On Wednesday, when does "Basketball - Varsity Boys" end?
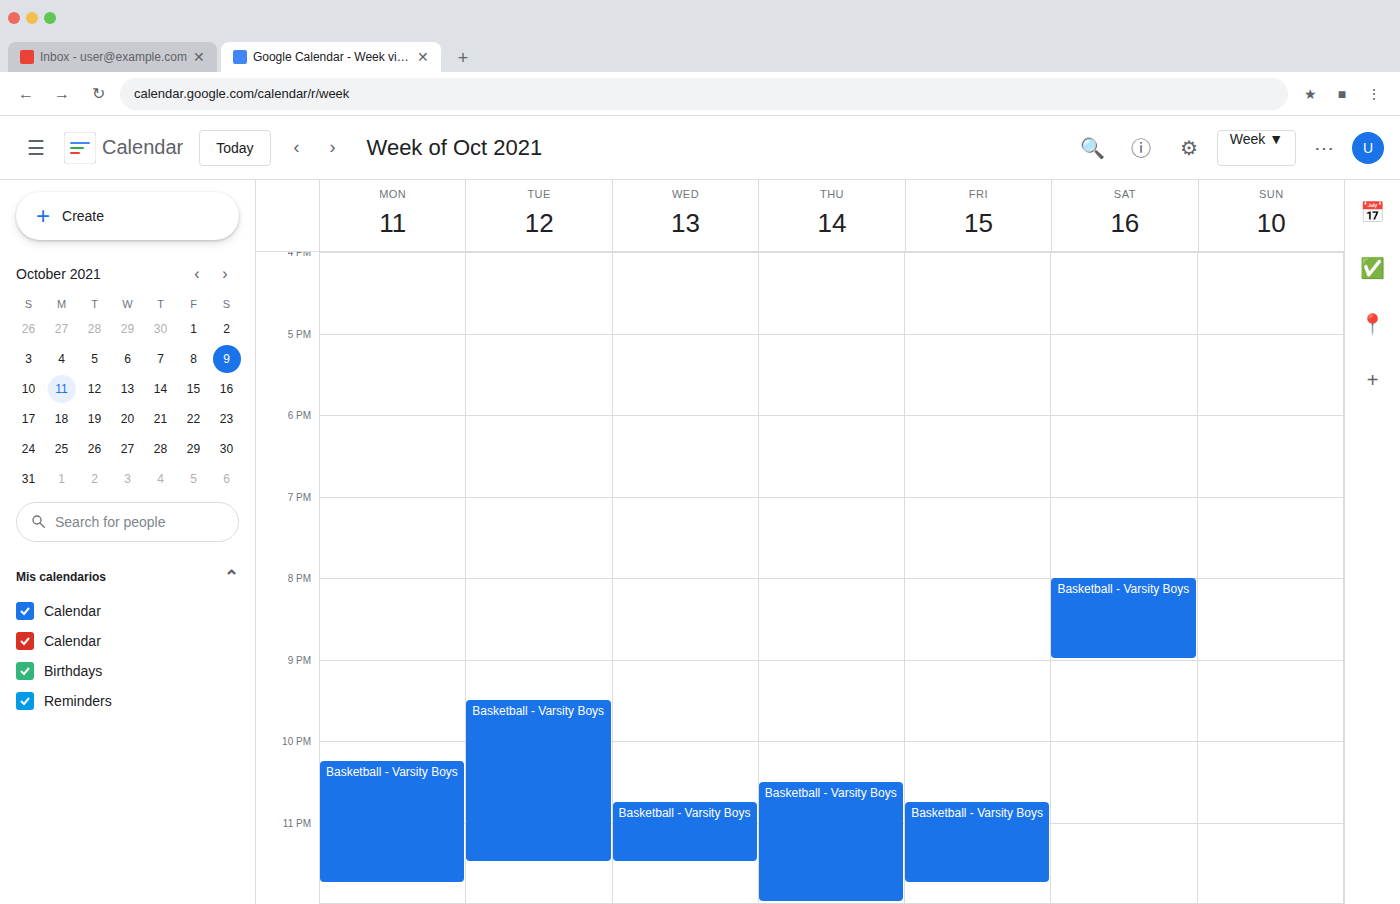
11:30 PM